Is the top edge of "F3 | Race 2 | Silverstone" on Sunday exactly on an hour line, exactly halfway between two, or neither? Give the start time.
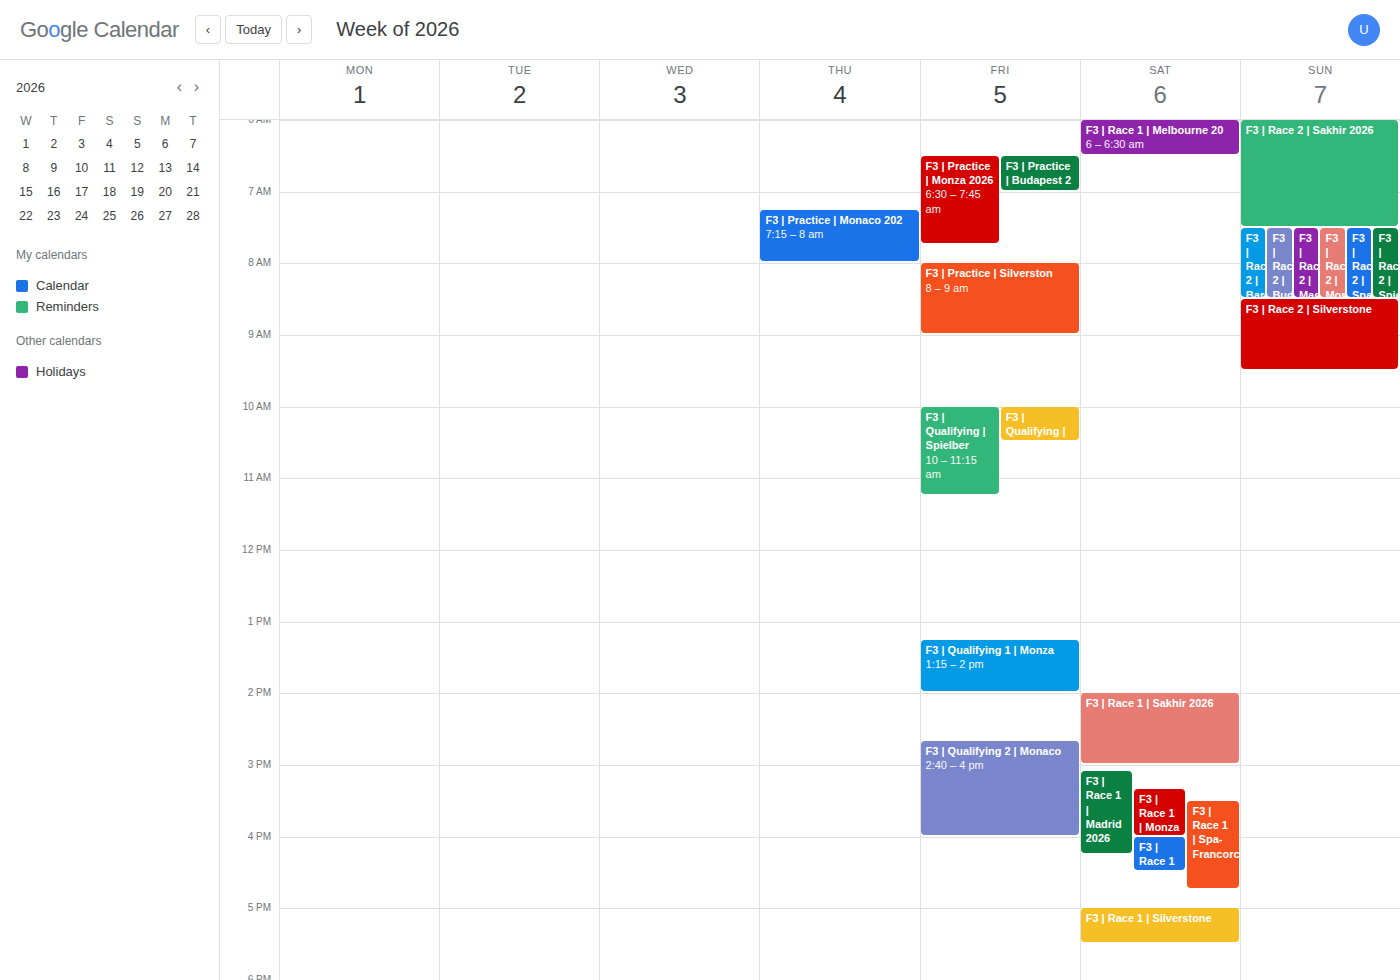
8:30 AM -- halfway between the 8 AM and 9 AM lines.